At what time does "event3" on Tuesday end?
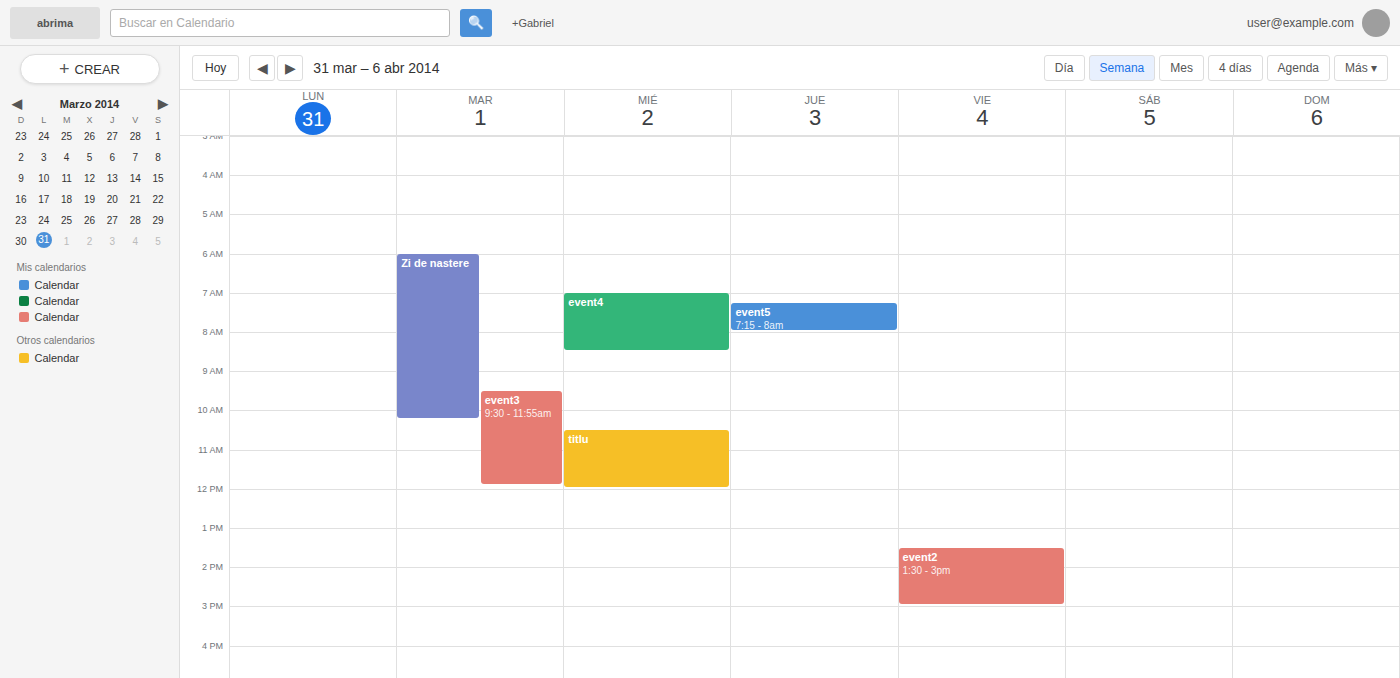
11:55 AM